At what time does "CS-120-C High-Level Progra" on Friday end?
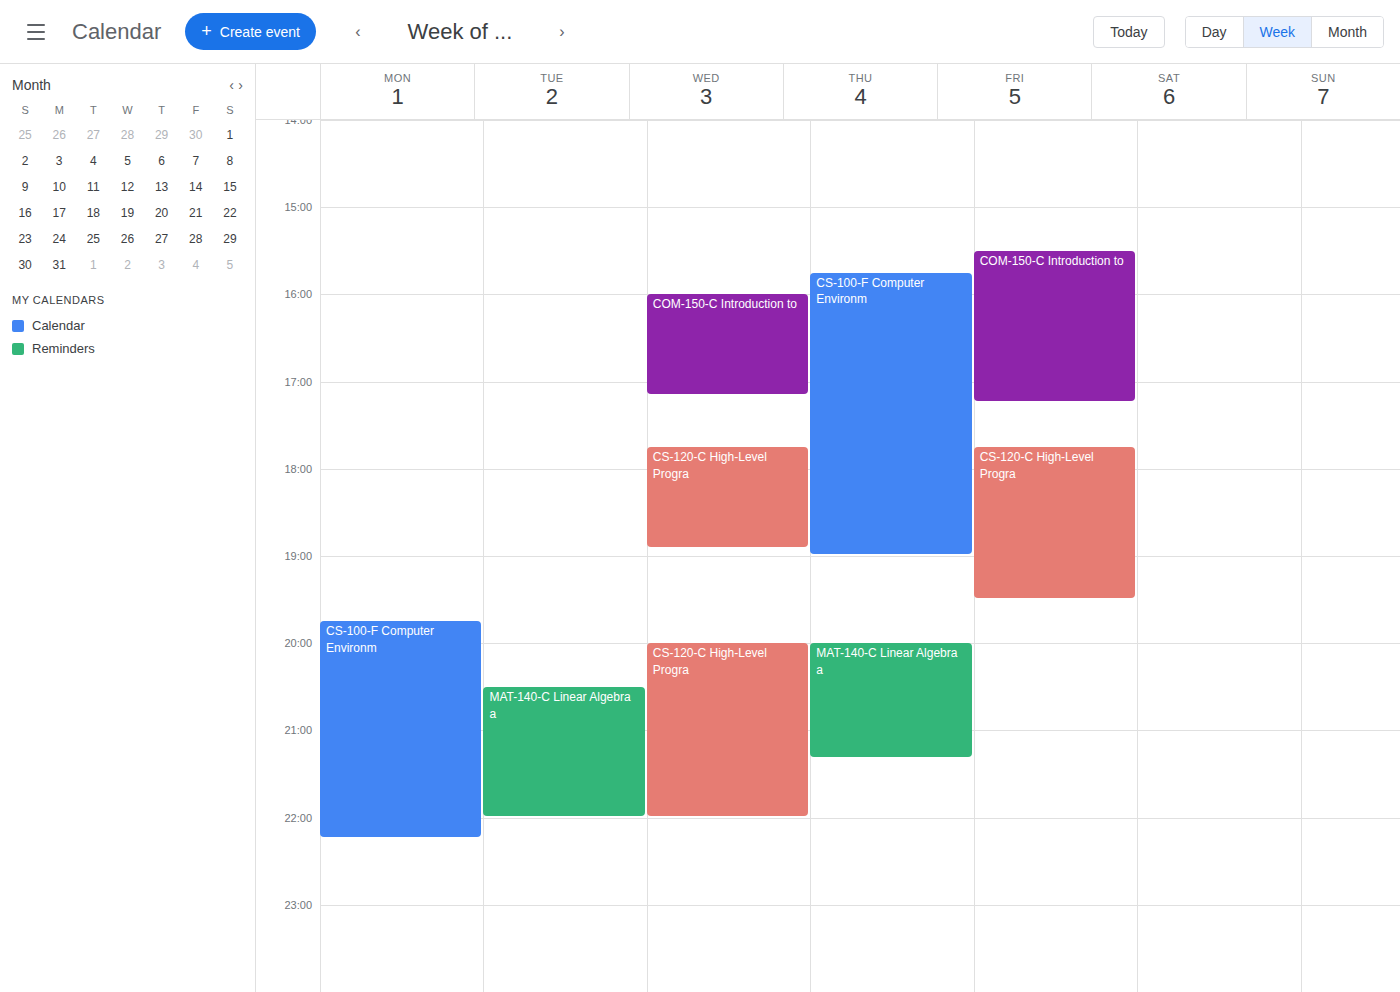
7:30 PM